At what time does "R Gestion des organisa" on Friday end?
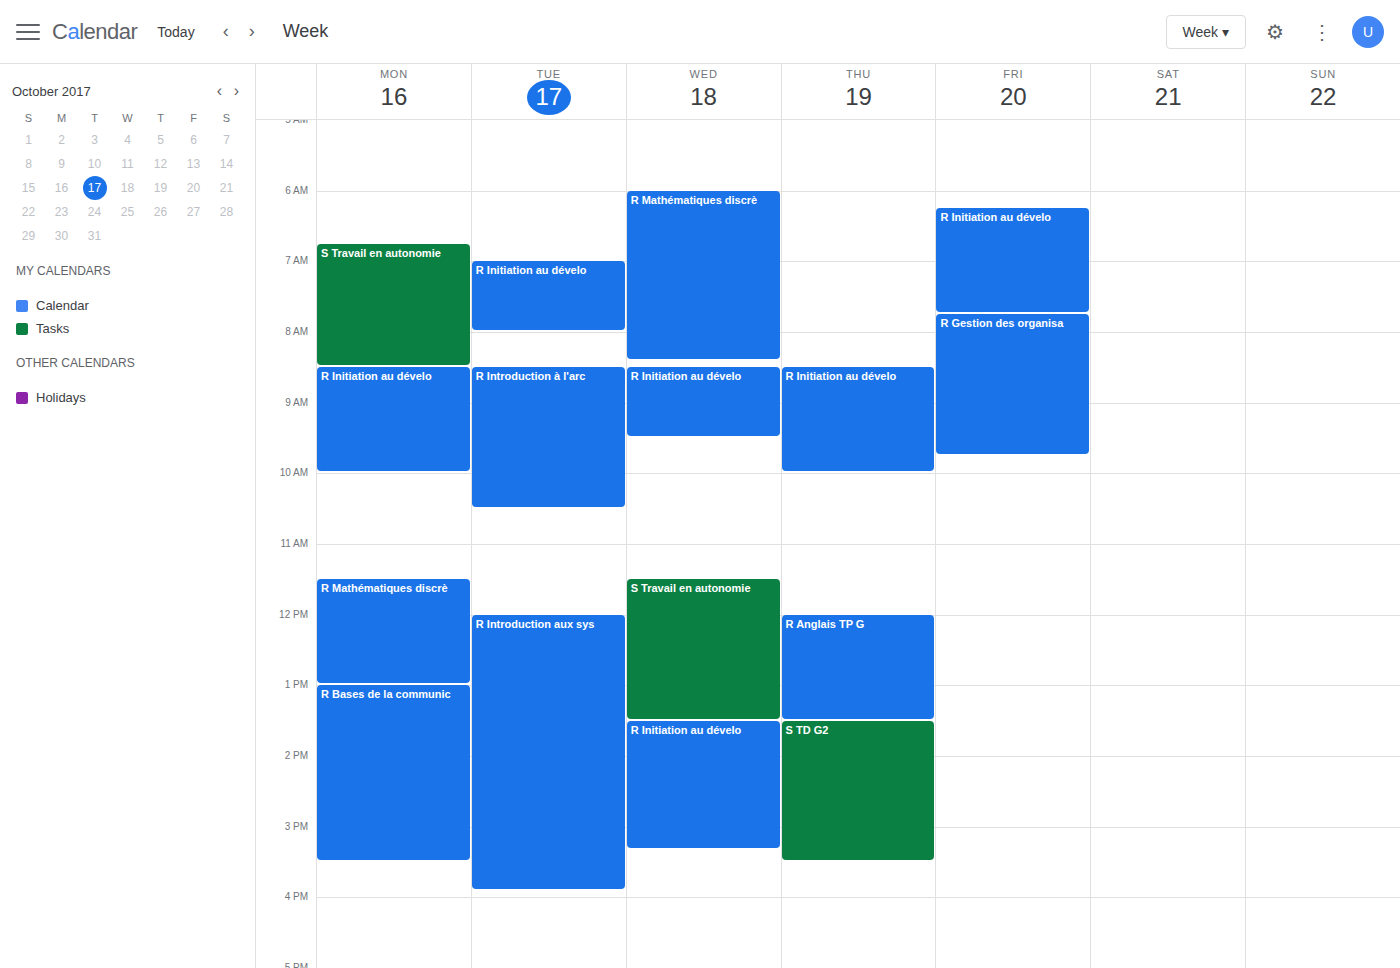
09:45